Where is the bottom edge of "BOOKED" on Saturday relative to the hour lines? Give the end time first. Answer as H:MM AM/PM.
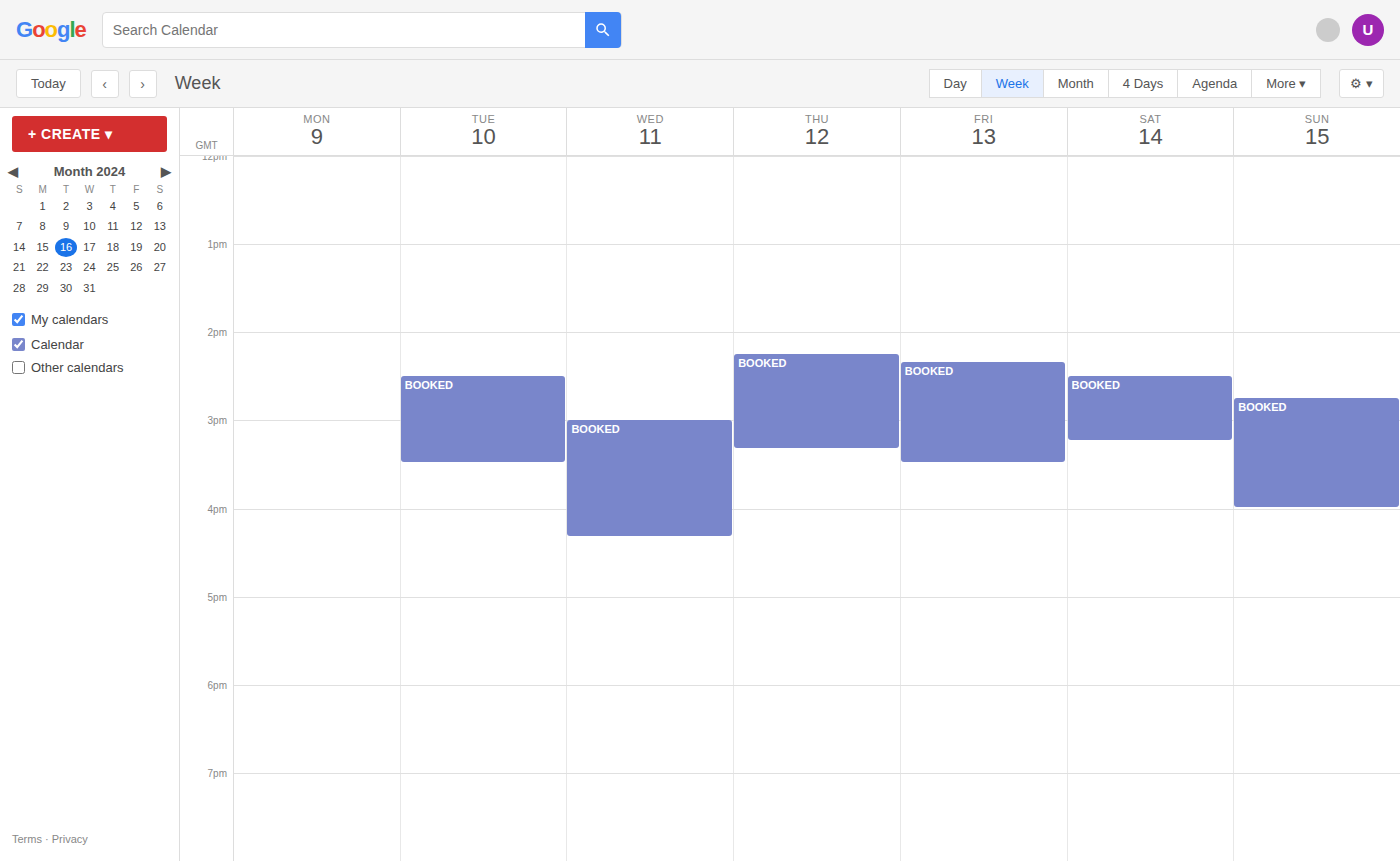
3:15 PM -- neither: a quarter of the way from the 3 PM line to the 4 PM line.